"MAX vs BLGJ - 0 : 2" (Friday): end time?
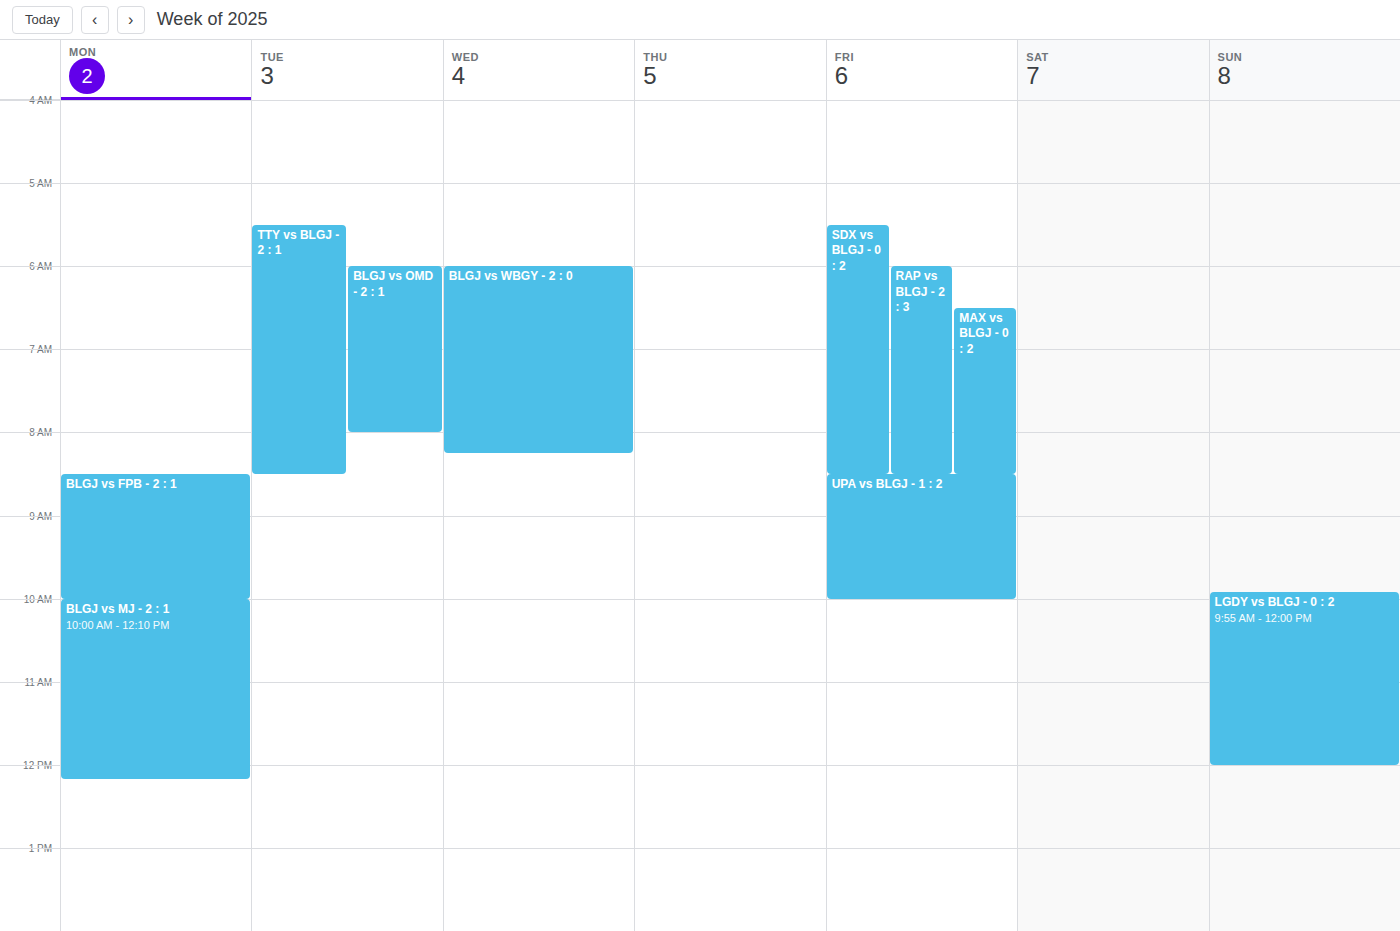
8:30 AM